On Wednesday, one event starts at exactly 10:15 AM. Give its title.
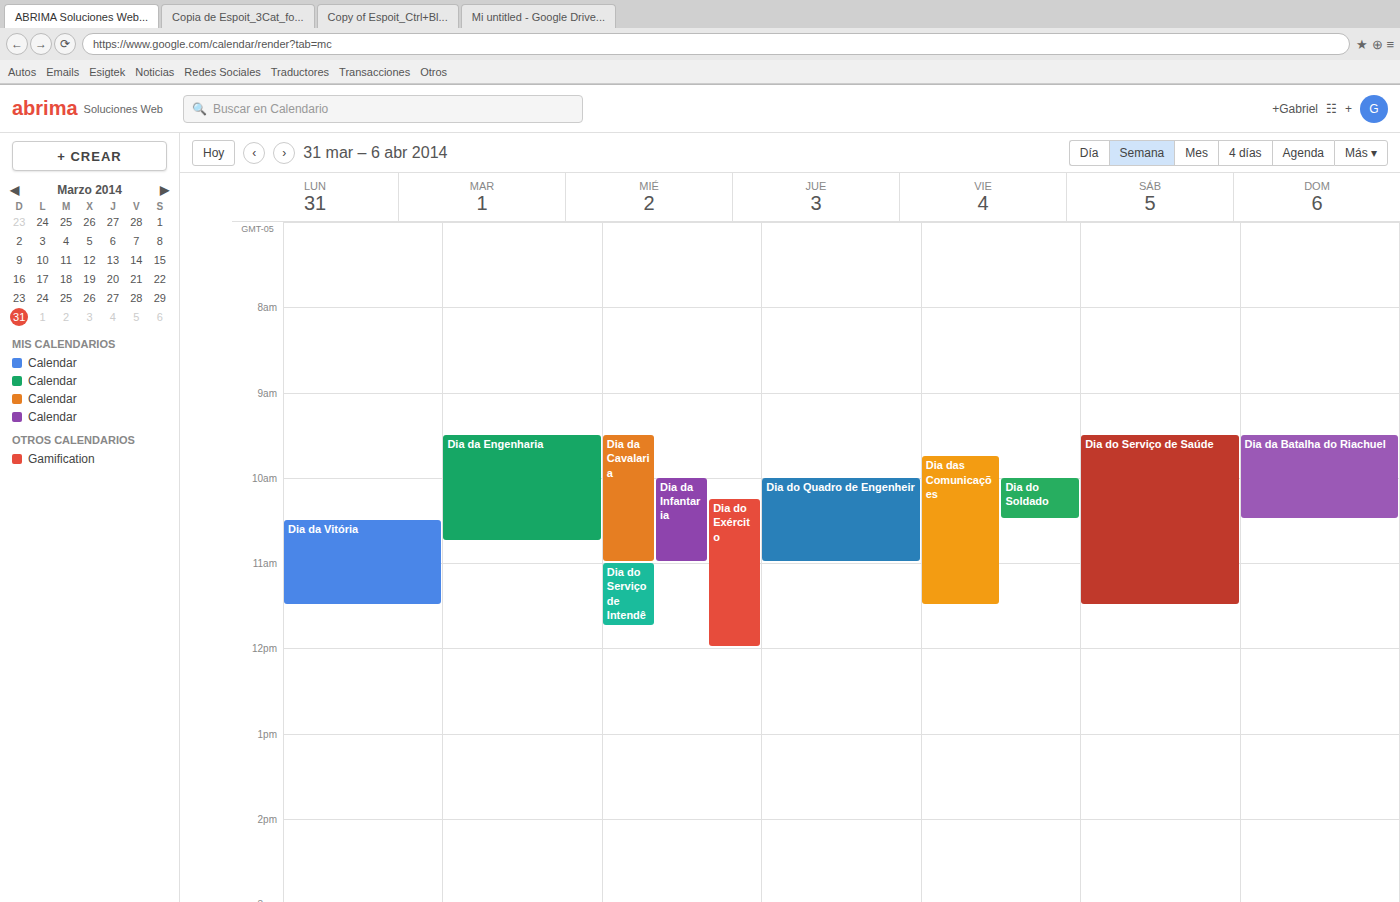
"Dia do Exército"